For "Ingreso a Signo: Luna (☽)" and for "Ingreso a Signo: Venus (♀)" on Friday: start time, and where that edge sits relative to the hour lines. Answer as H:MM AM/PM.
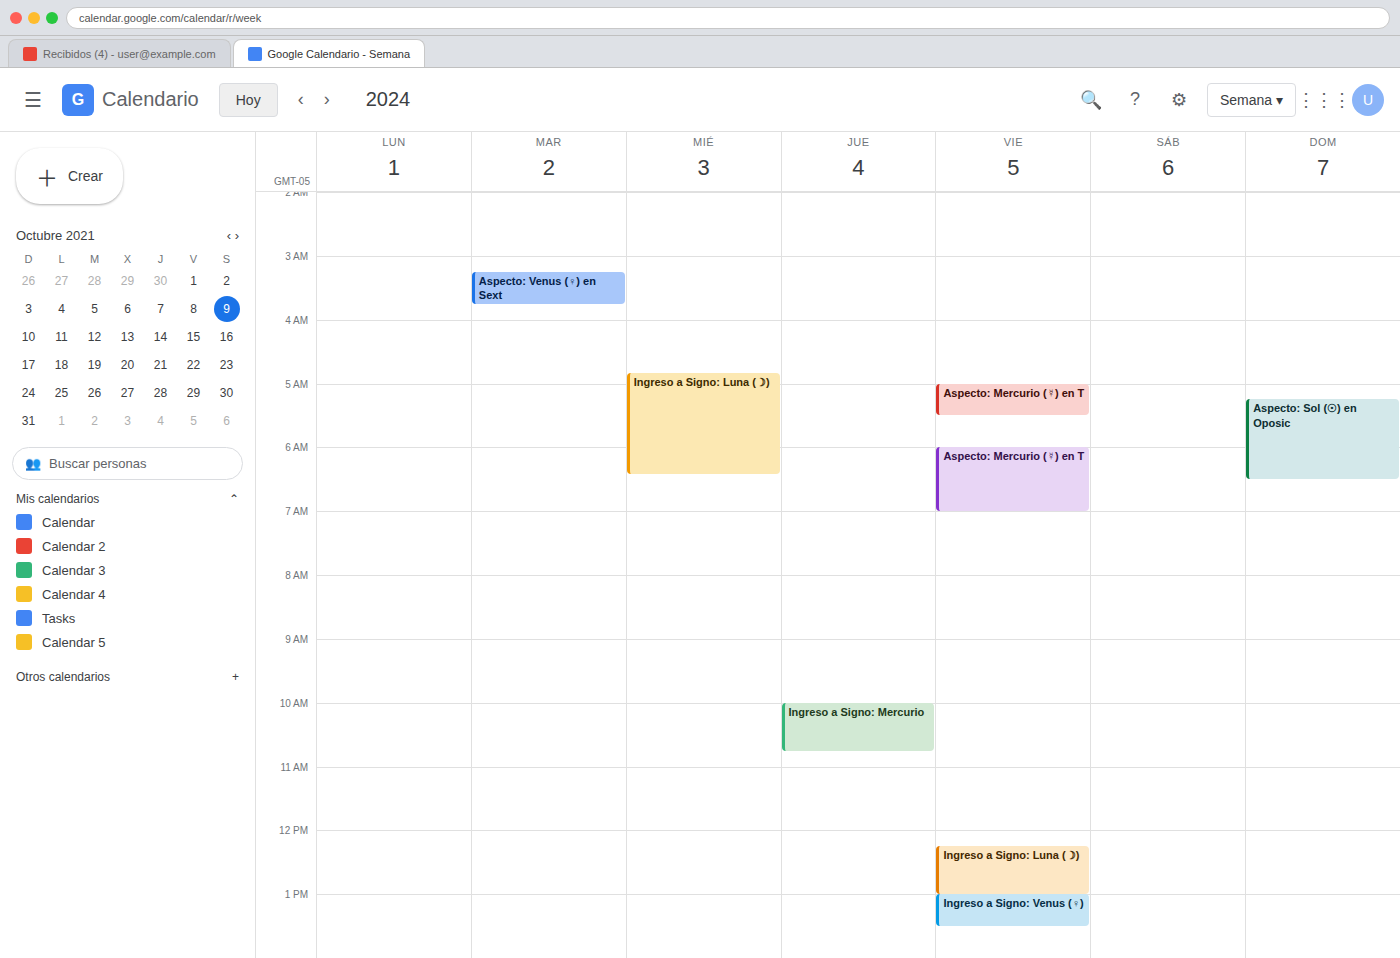
"Ingreso a Signo: Luna (☽)": 12:15 PM, neither: a quarter of the way from the 12 PM line to the 1 PM line. "Ingreso a Signo: Venus (♀)": 1:00 PM, exactly on the 1 PM line.